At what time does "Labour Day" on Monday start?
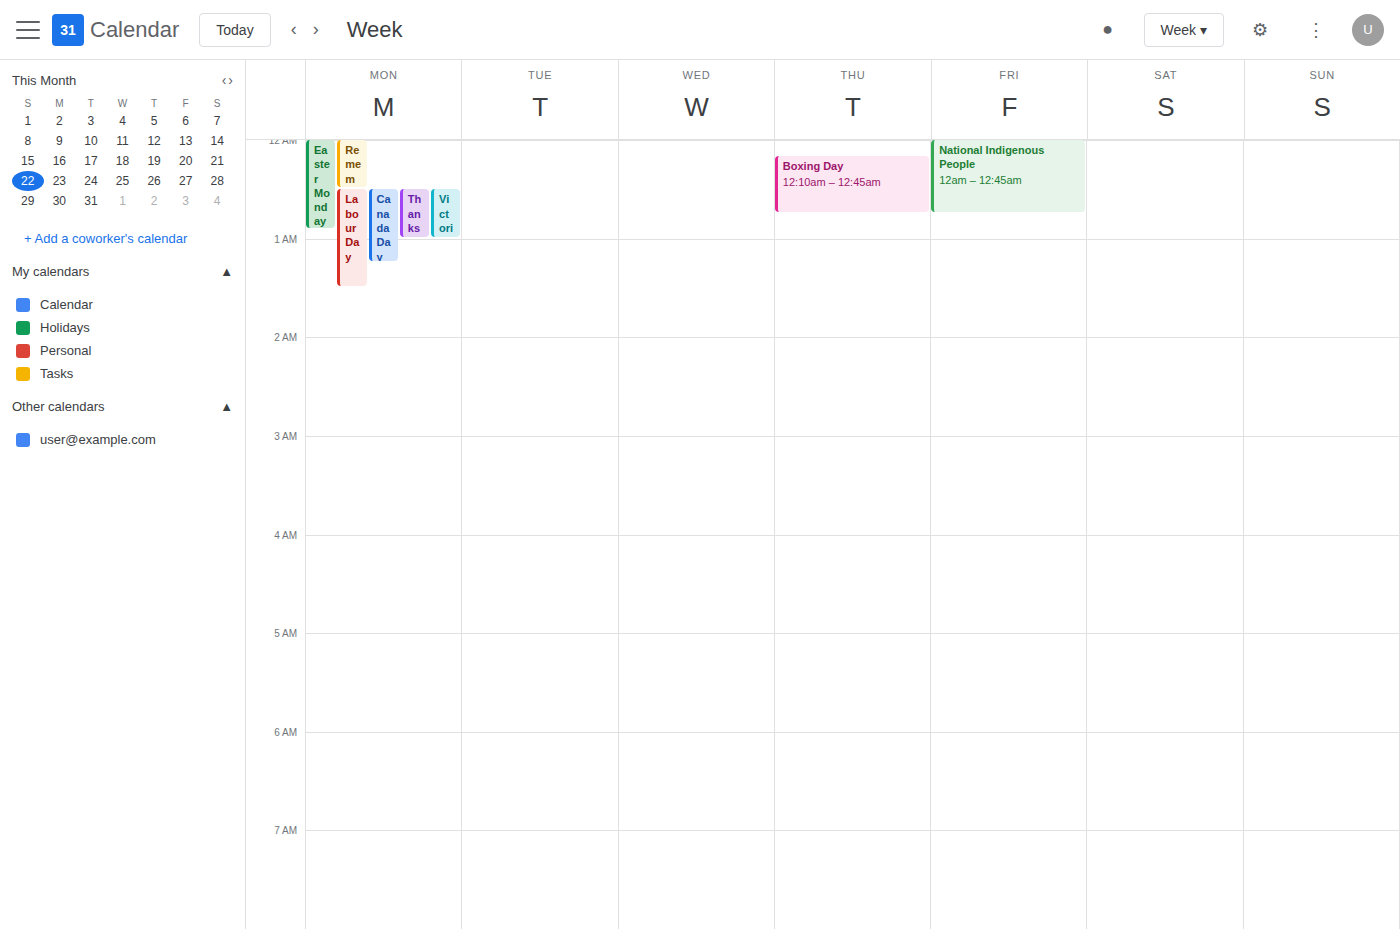
12:30 AM